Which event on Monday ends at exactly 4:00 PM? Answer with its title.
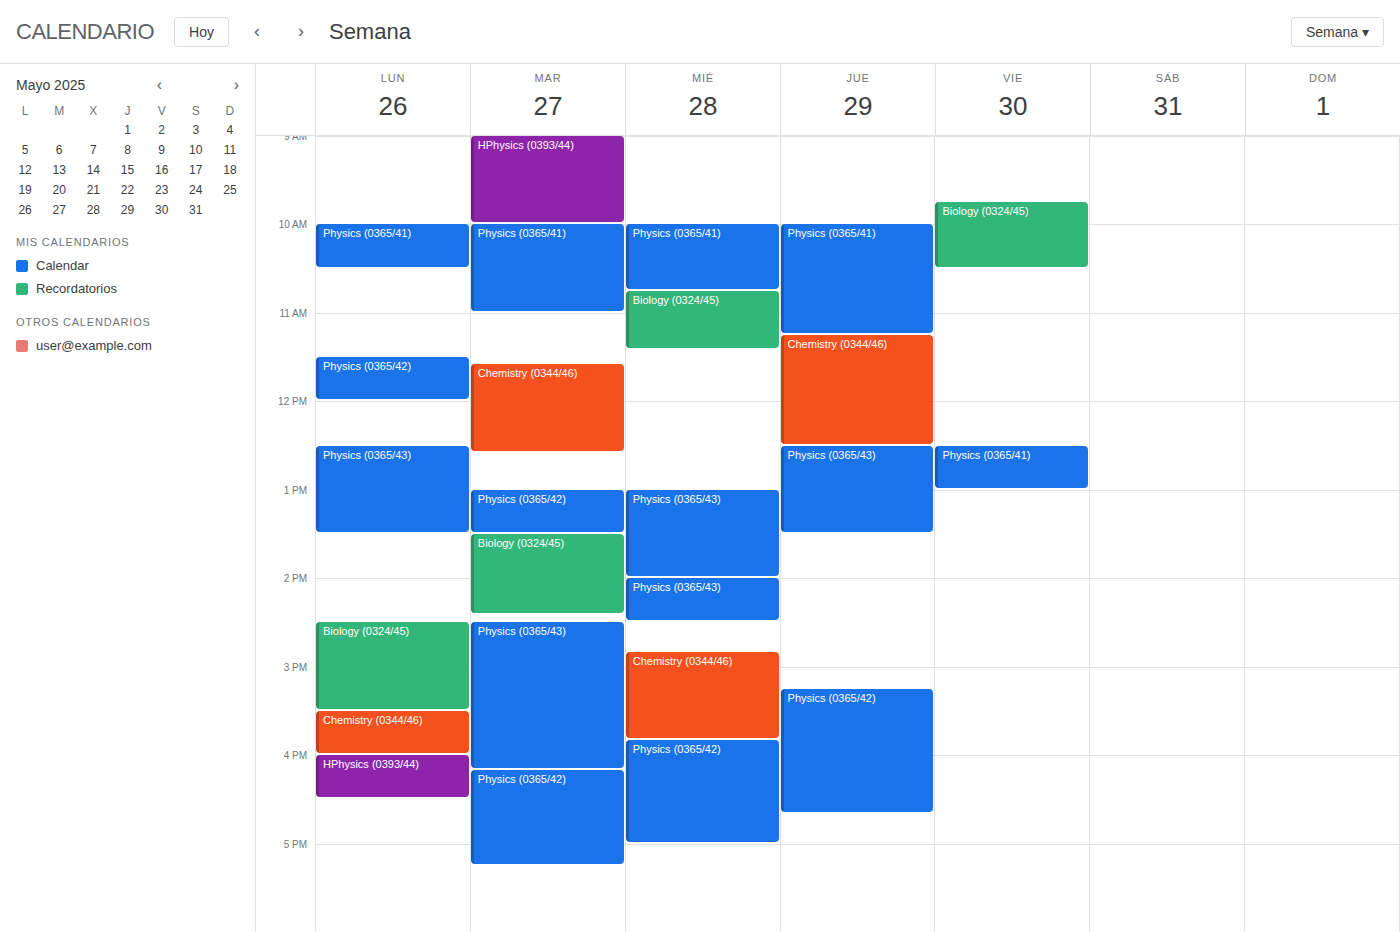
"Chemistry (0344/46)"